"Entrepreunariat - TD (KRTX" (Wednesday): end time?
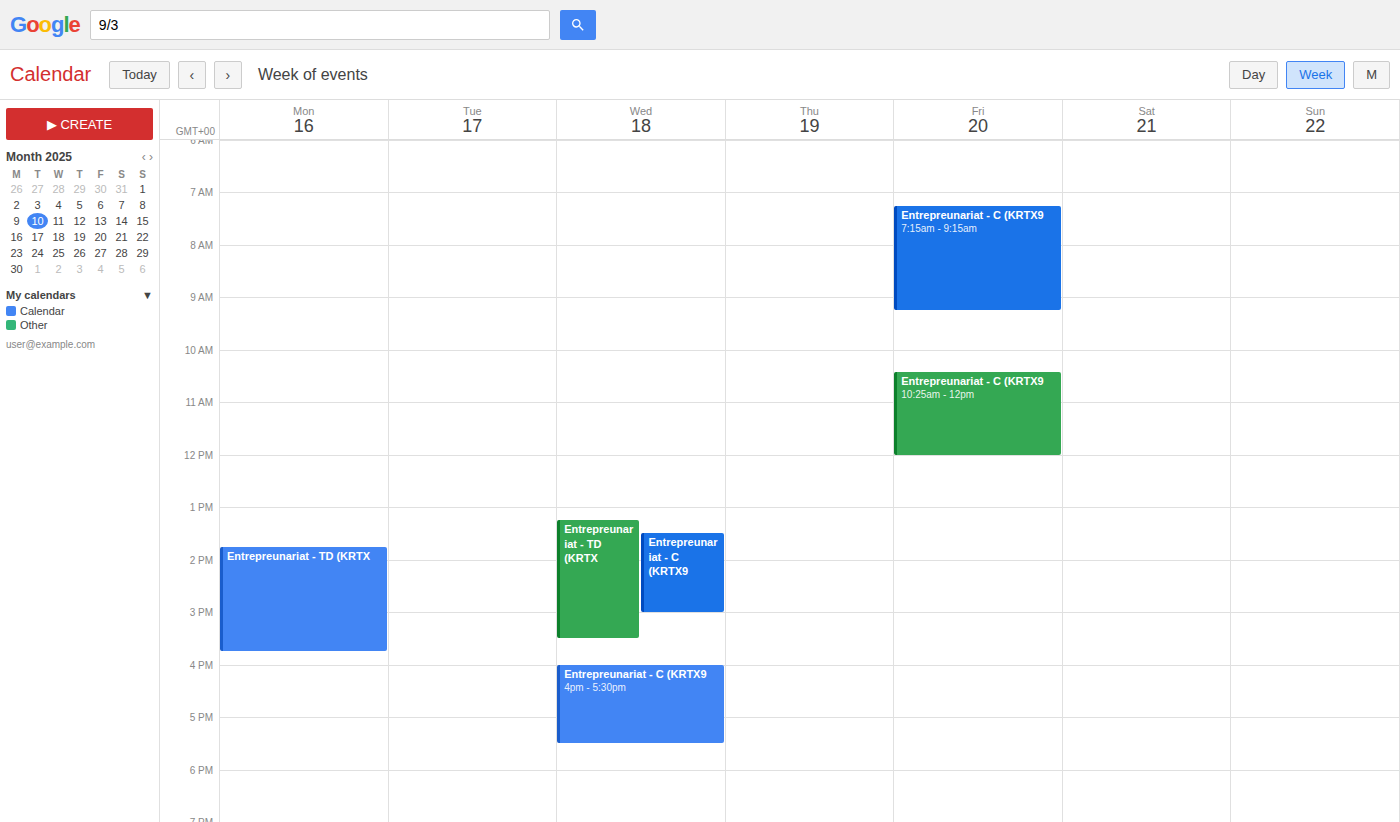
3:30 PM